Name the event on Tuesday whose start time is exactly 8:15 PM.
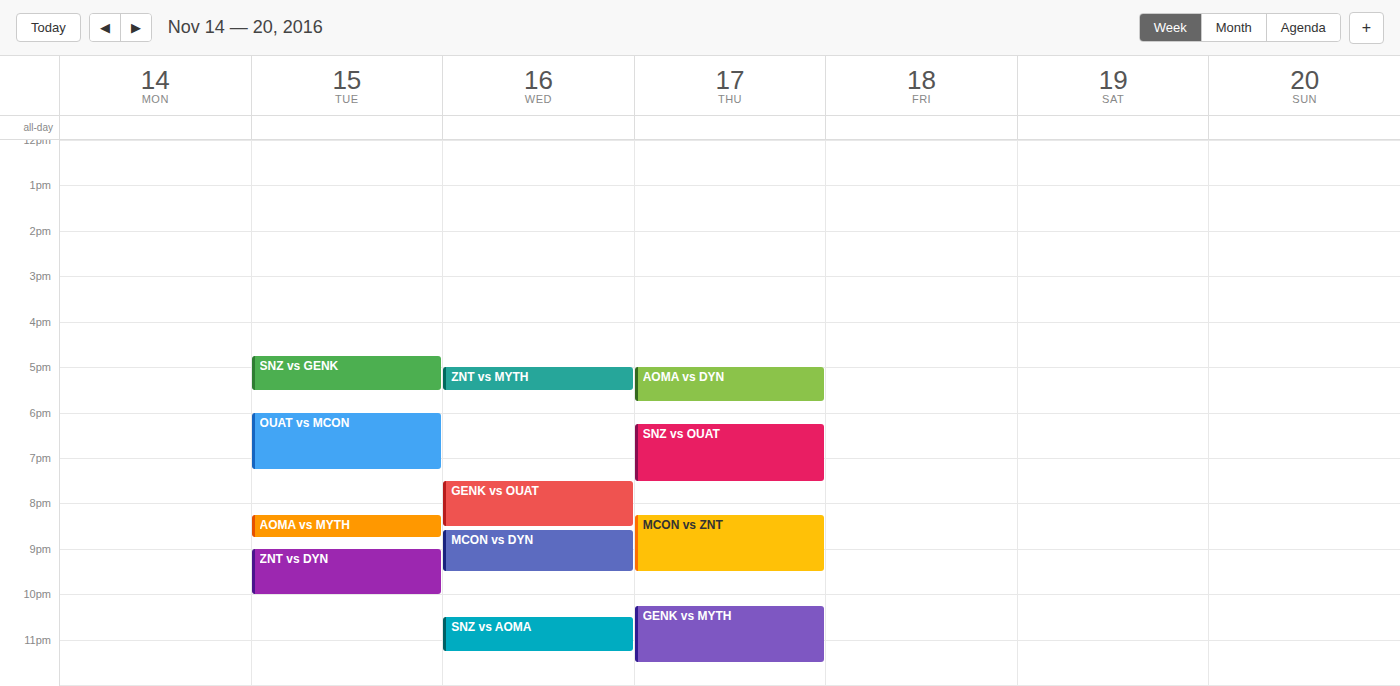
"AOMA vs MYTH"